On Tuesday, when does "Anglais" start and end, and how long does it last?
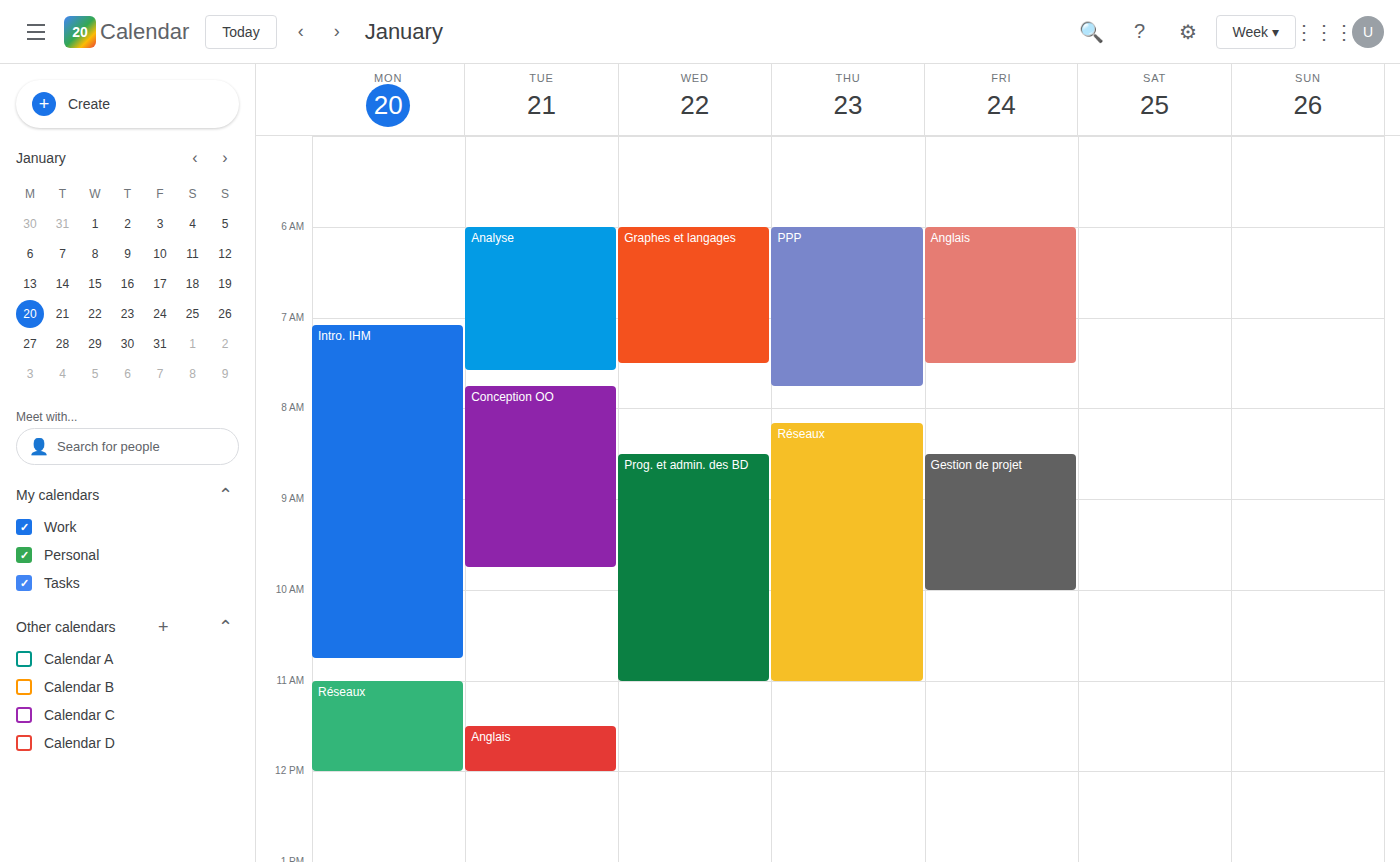
11:30 AM to 12:00 PM, 30 minutes